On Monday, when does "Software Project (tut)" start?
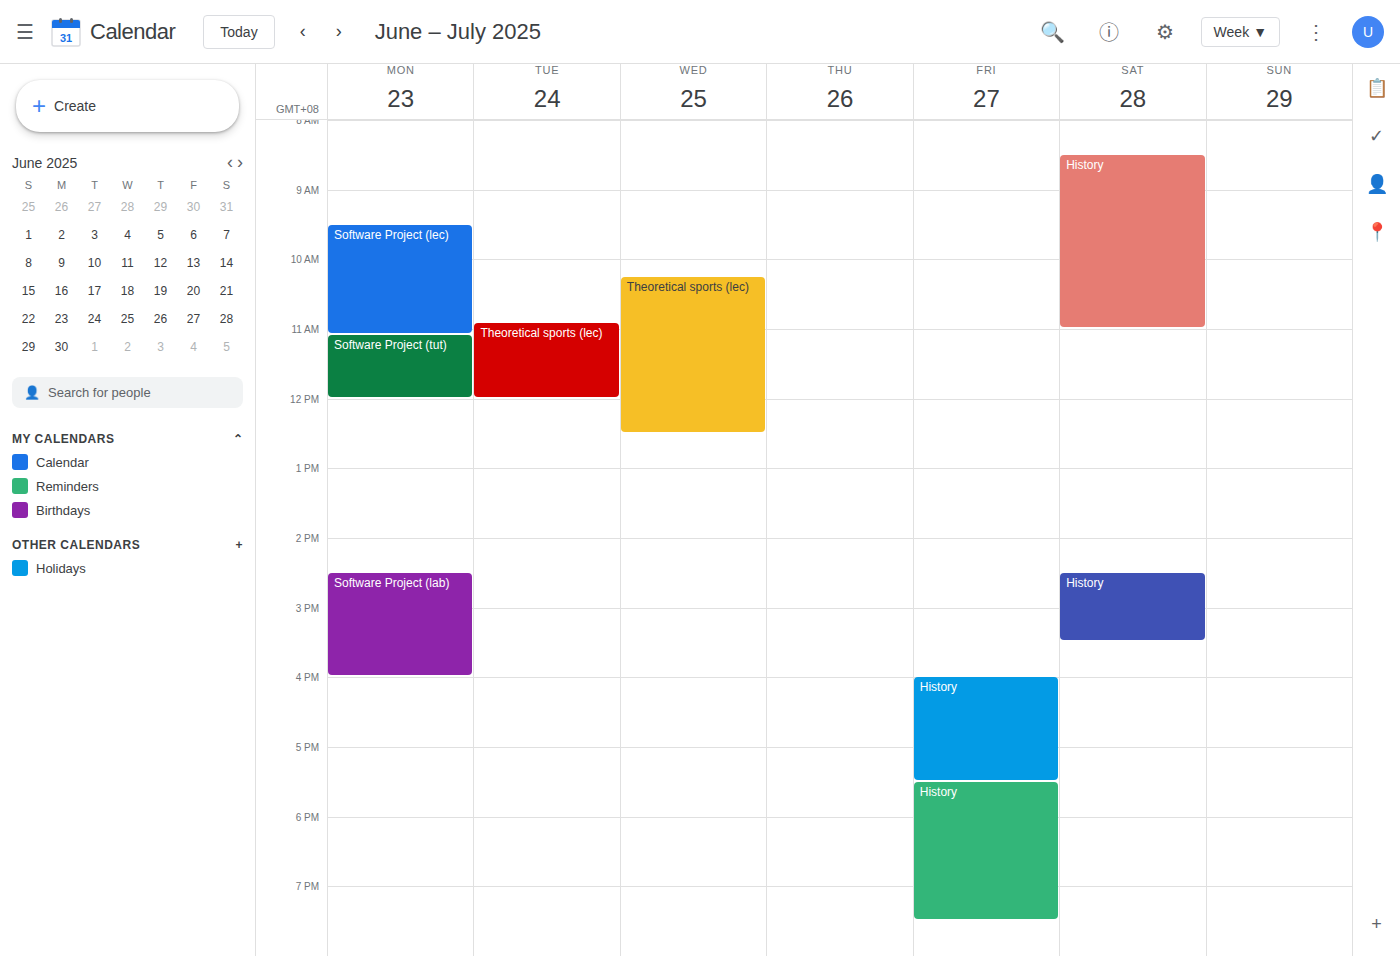
11:05 AM